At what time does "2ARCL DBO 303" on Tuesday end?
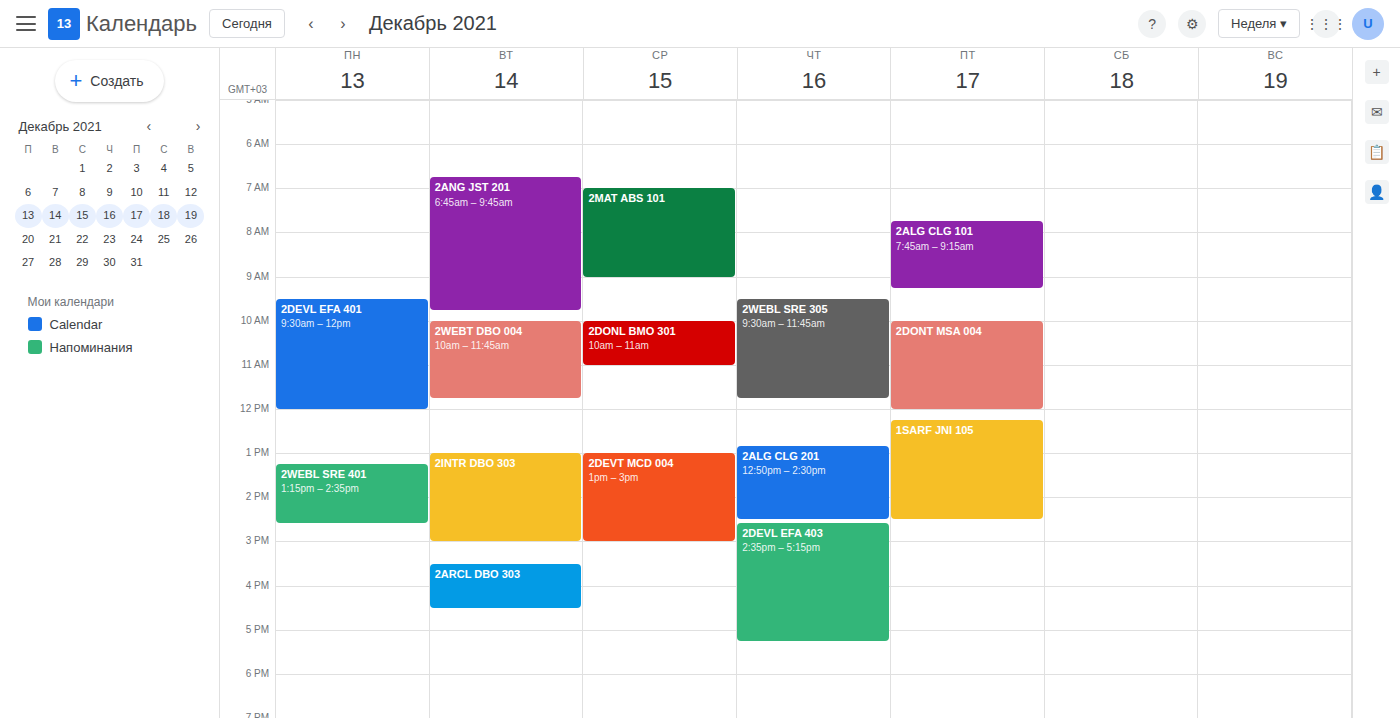
4:30 PM